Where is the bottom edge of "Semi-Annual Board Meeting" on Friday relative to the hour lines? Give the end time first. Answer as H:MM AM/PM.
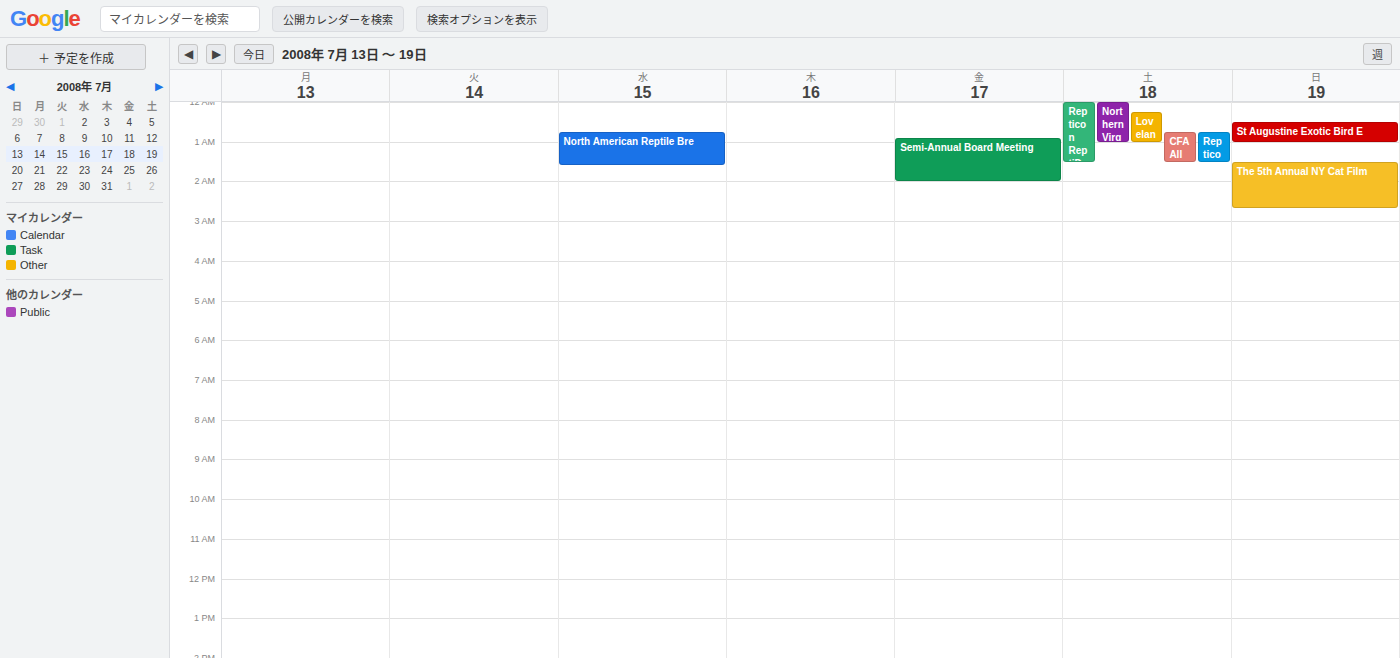
2:00 AM -- exactly on the 2 AM line.